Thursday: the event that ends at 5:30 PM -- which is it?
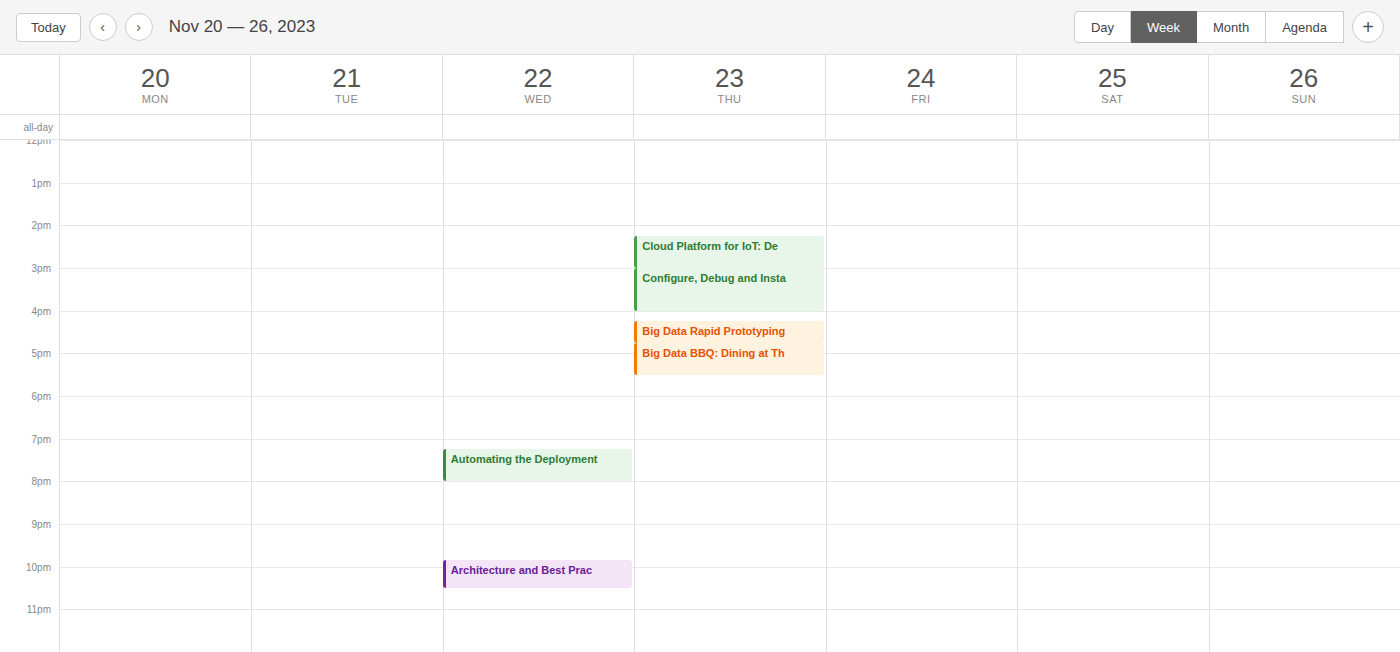
"Big Data BBQ: Dining at Th"